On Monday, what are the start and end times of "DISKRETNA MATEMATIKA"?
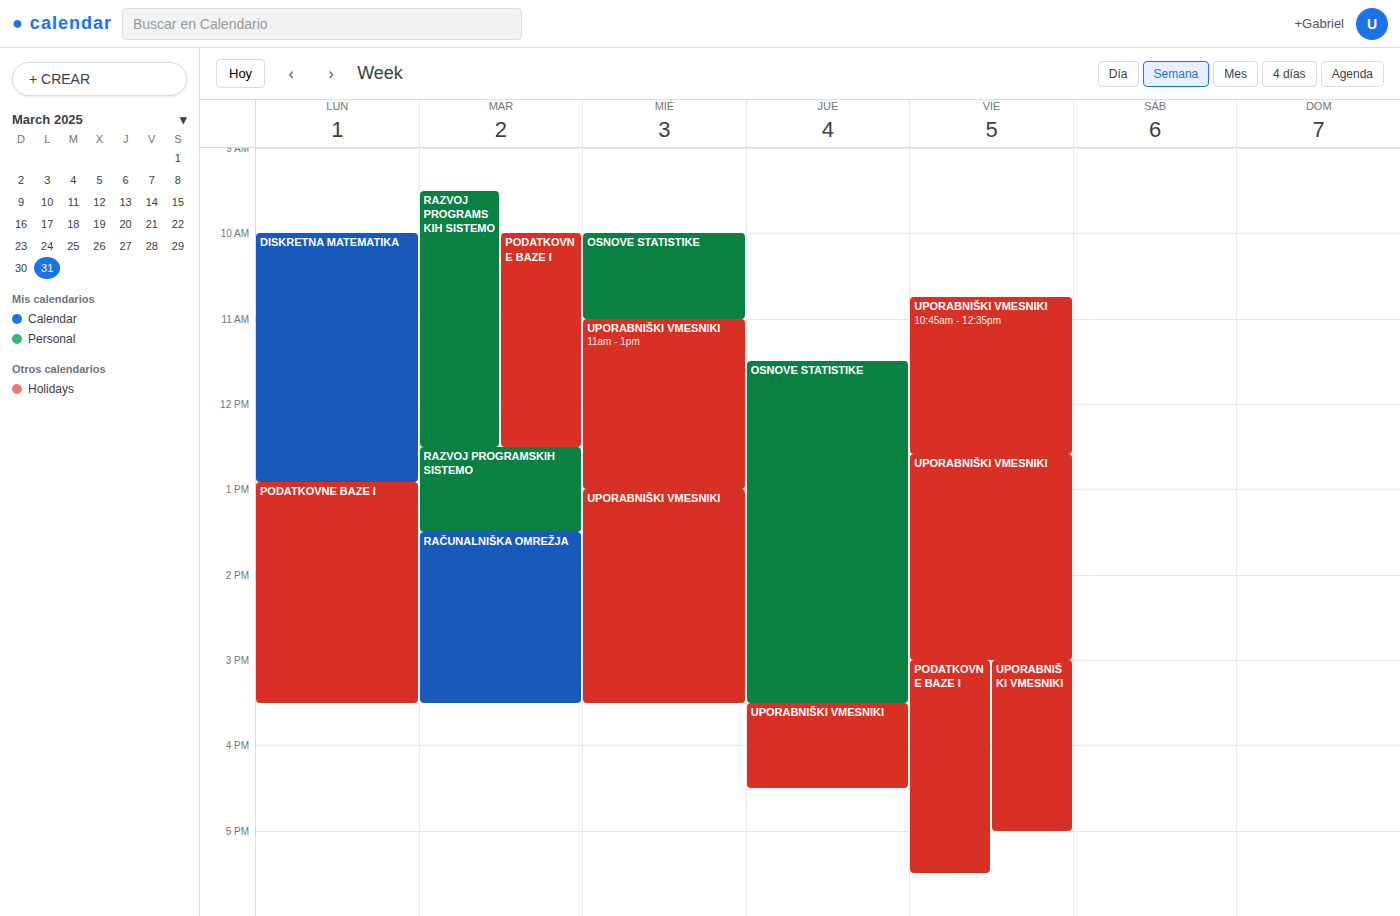
10:00 AM to 12:55 PM